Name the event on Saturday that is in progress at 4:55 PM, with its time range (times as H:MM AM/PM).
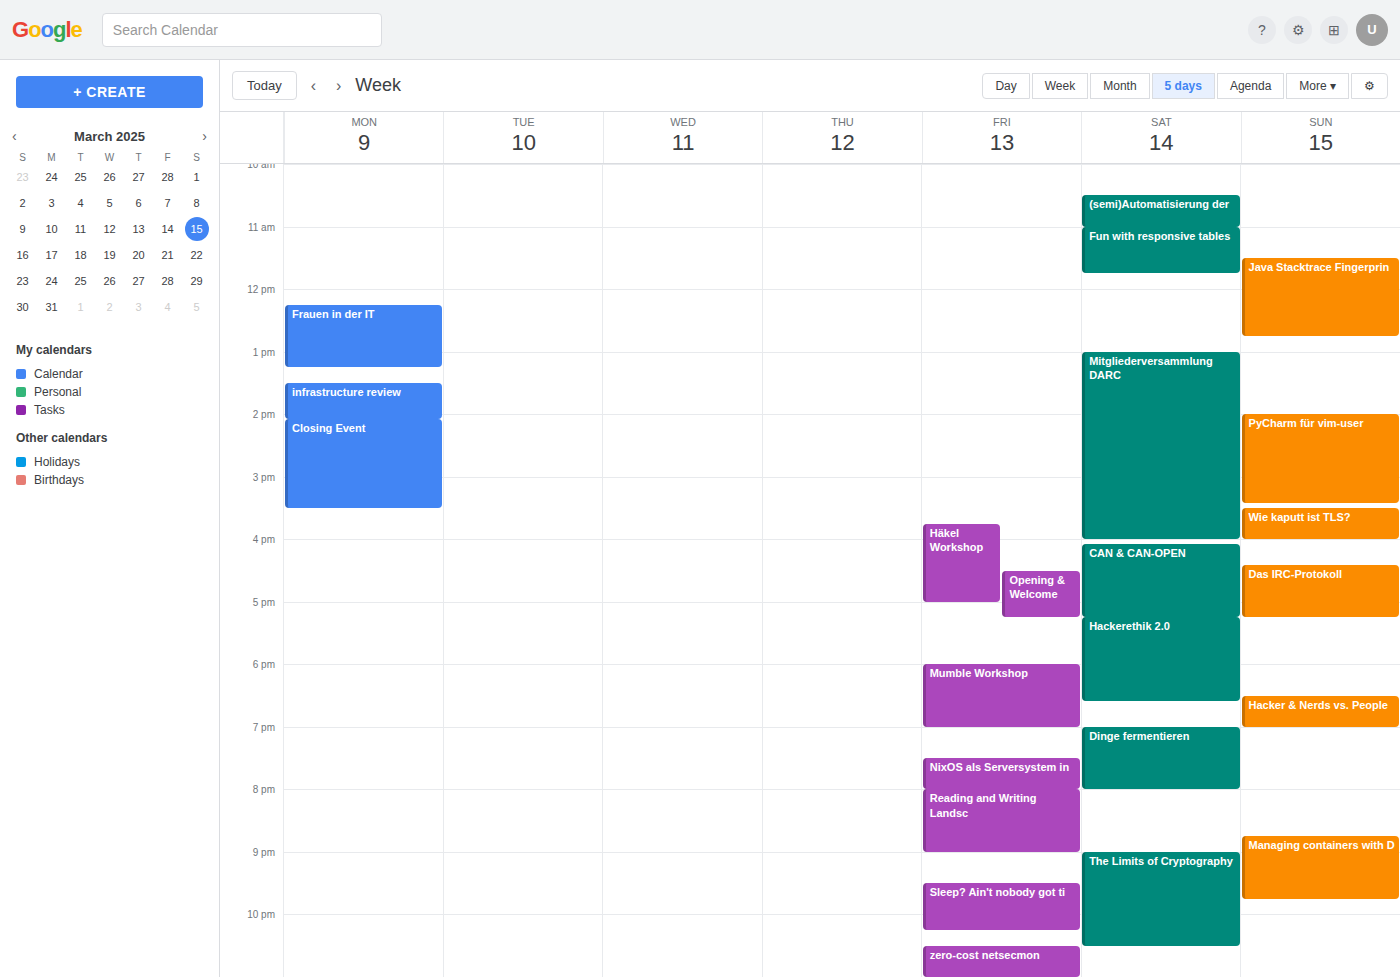
"CAN & CAN-OPEN", 4:05 PM to 5:15 PM